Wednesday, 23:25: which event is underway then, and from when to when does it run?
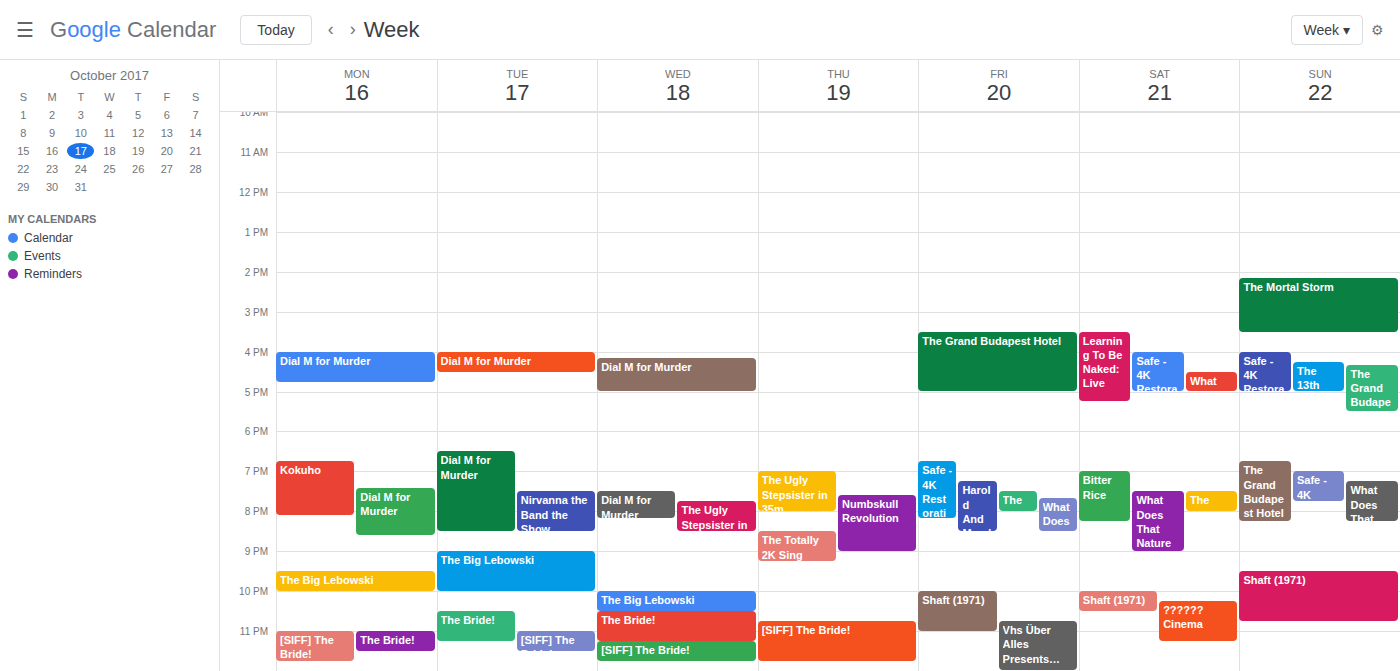
"[SIFF] The Bride!", 23:15 to 23:45